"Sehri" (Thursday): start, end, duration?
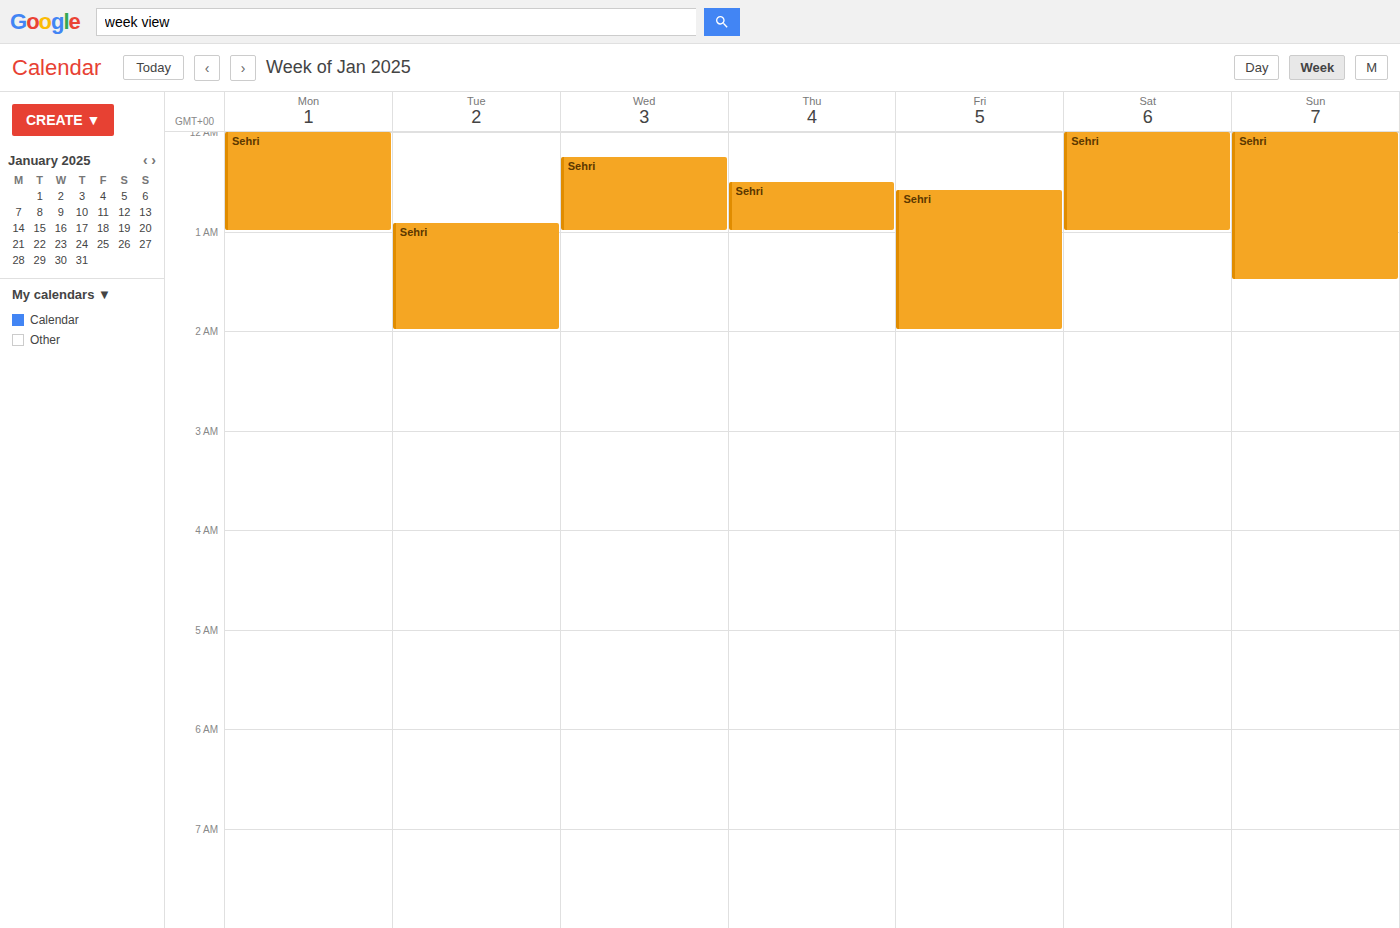
12:30 AM to 1:00 AM, 30 minutes